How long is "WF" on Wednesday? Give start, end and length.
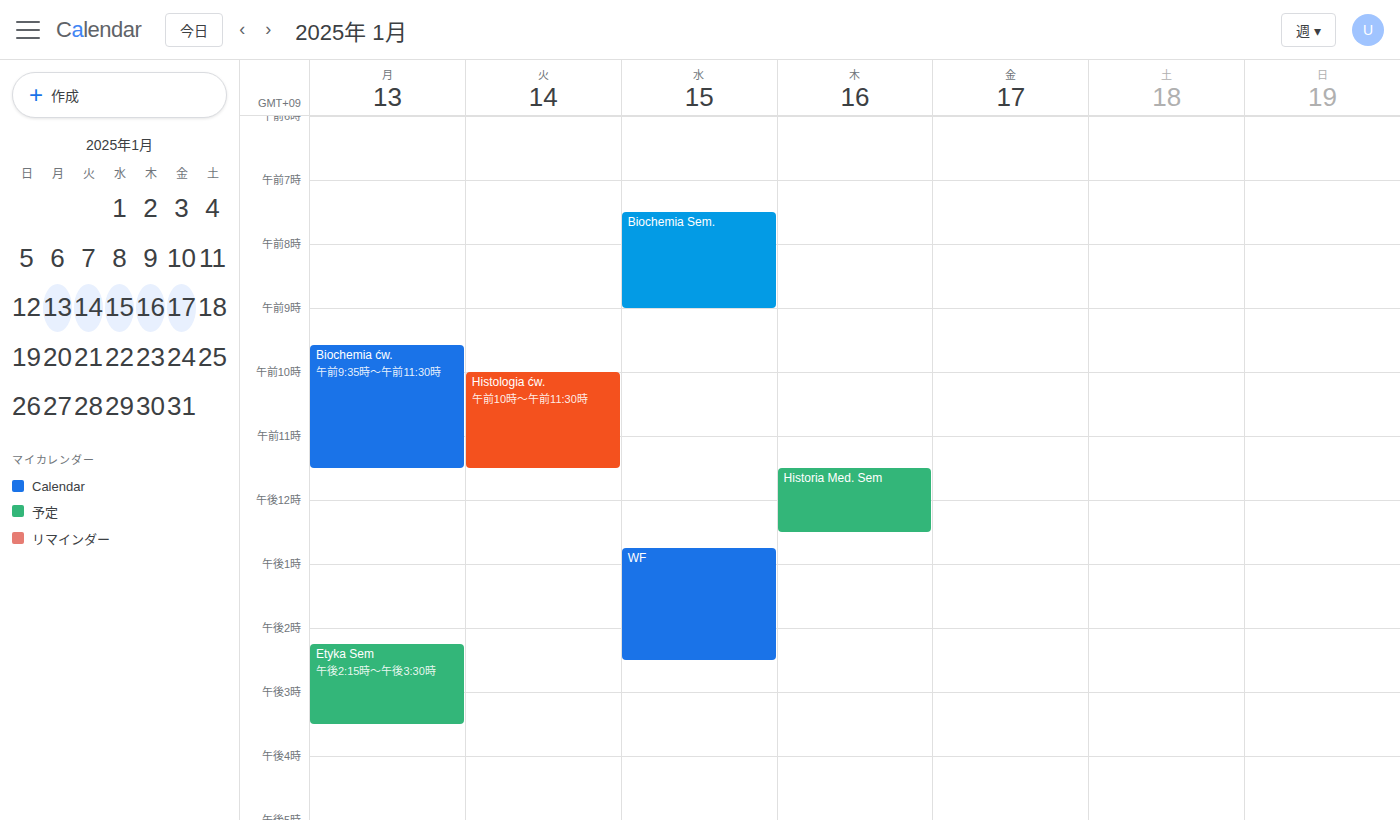
12:45 to 14:30, 1 hour 45 minutes